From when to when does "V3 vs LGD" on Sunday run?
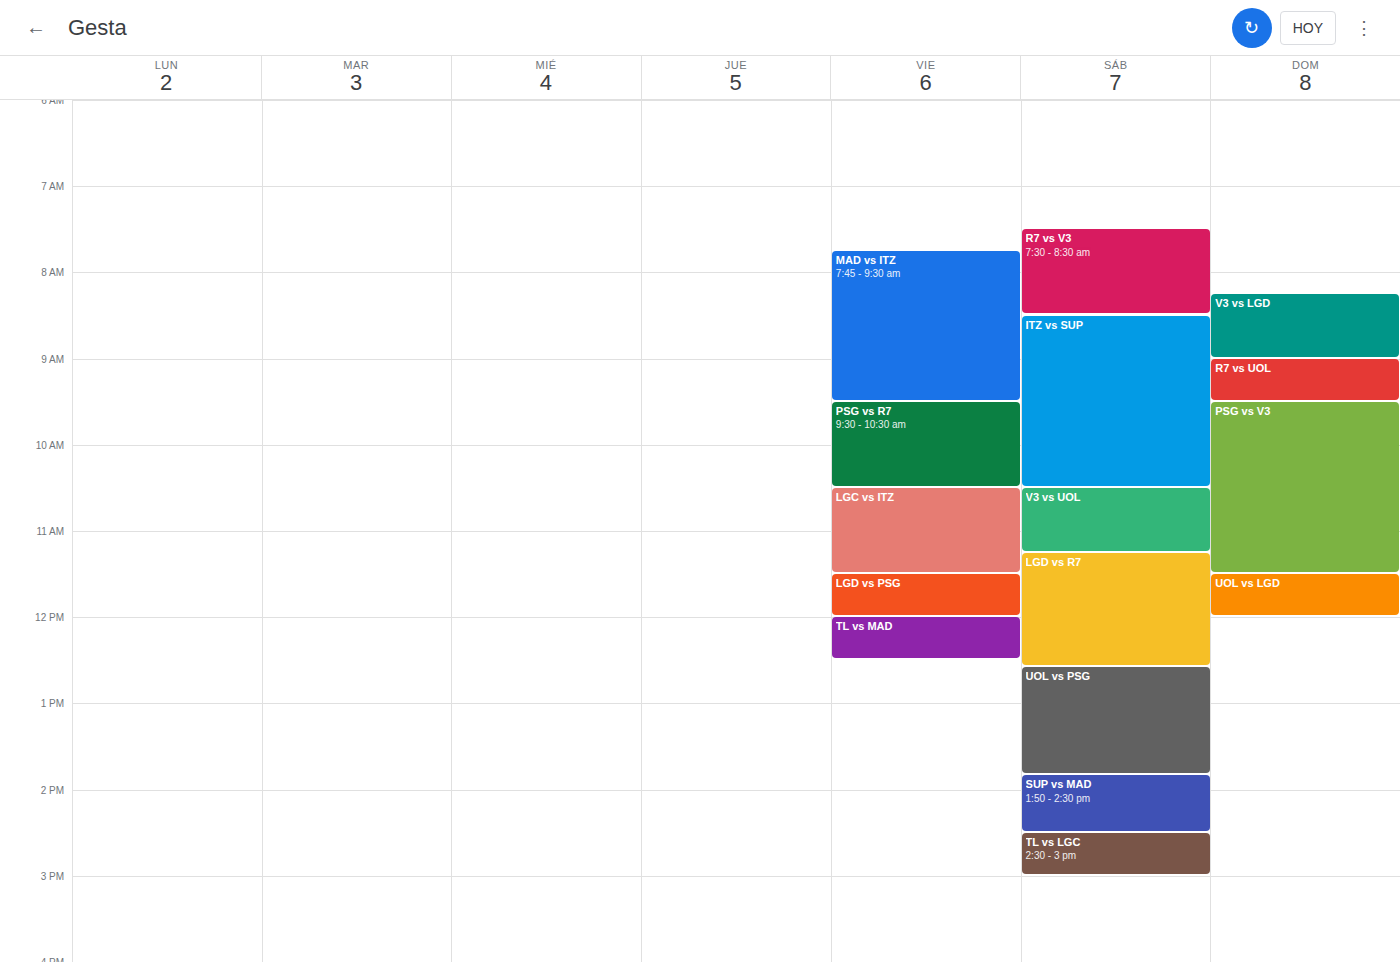
8:15 AM to 9:00 AM